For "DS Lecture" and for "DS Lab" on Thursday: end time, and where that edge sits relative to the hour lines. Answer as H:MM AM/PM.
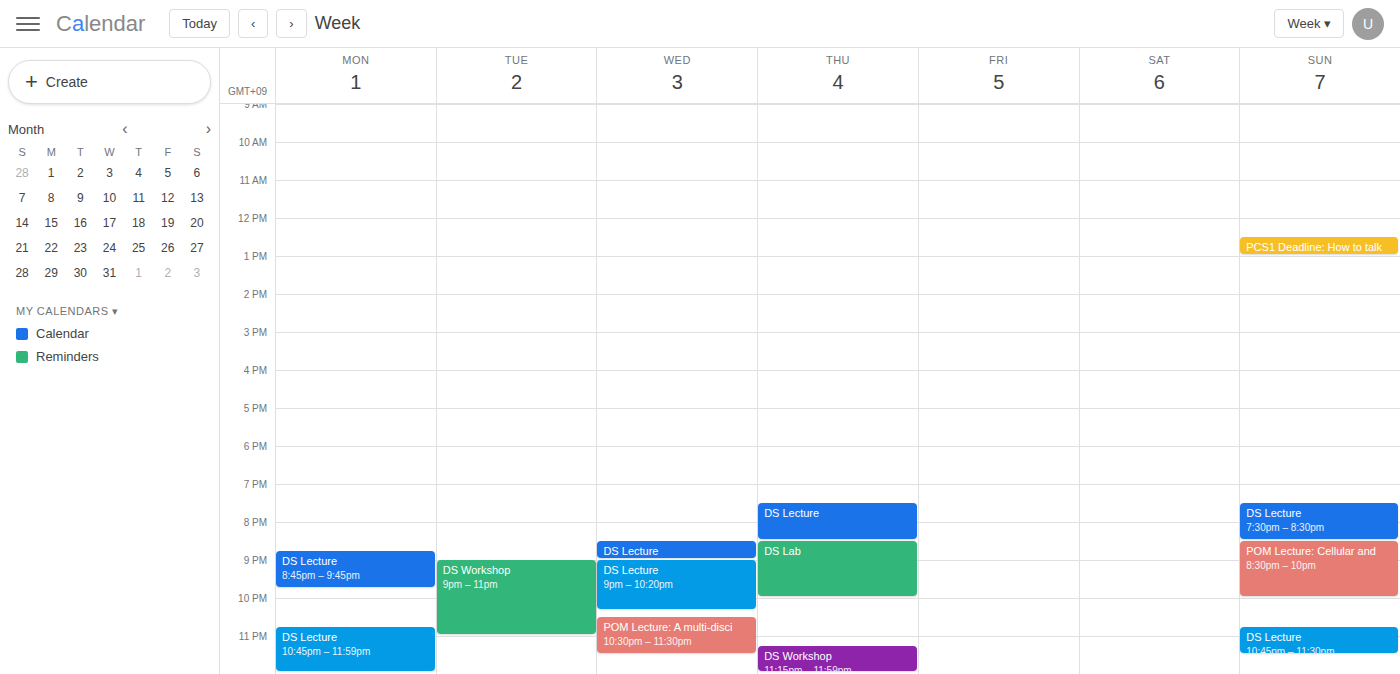
"DS Lecture": 8:30 PM, halfway between the 8 PM and 9 PM lines. "DS Lab": 10:00 PM, exactly on the 10 PM line.